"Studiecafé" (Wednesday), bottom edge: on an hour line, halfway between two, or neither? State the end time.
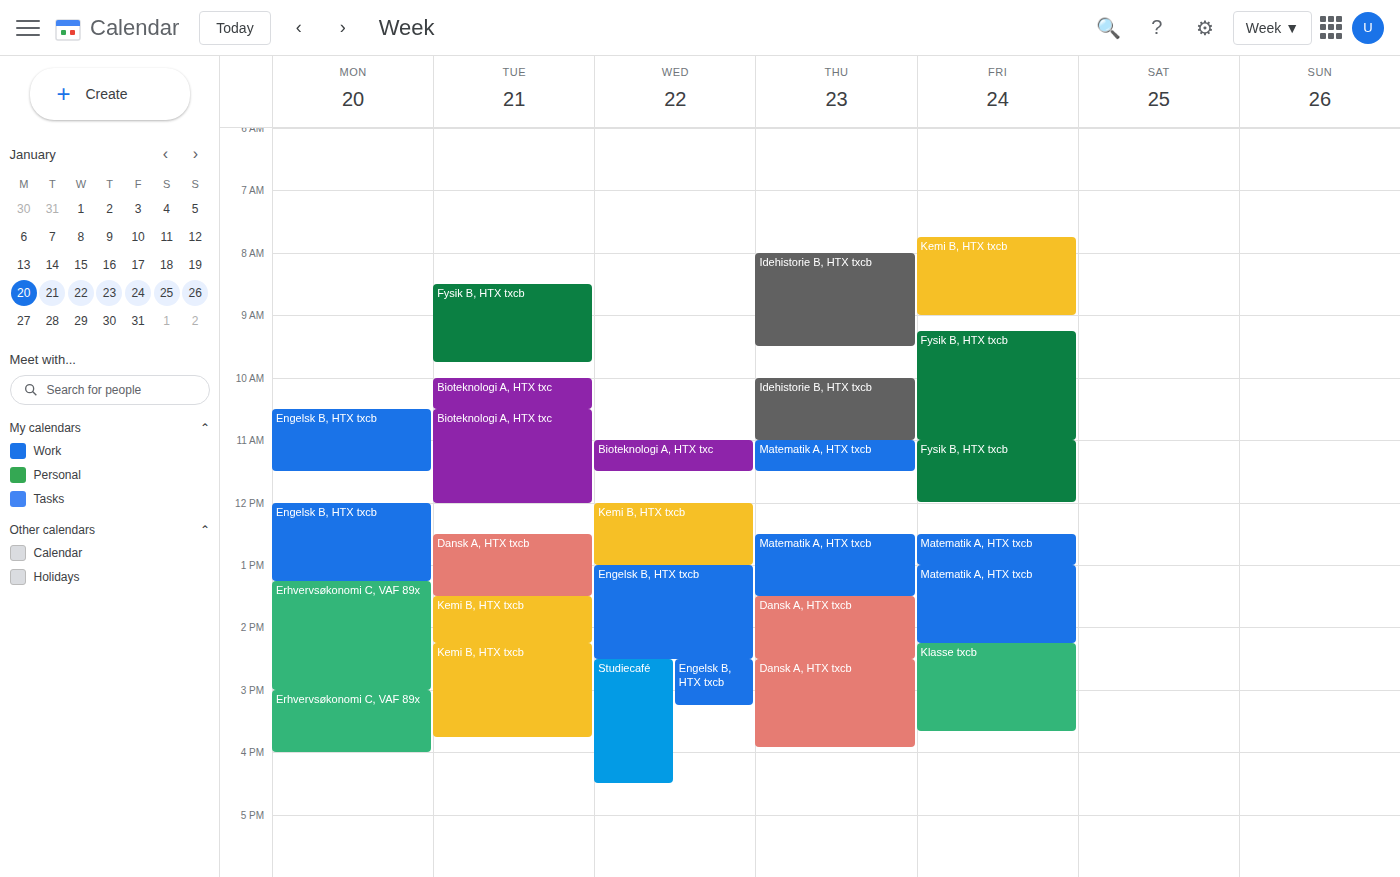
16:30 -- halfway between the 16:00 and 17:00 lines.